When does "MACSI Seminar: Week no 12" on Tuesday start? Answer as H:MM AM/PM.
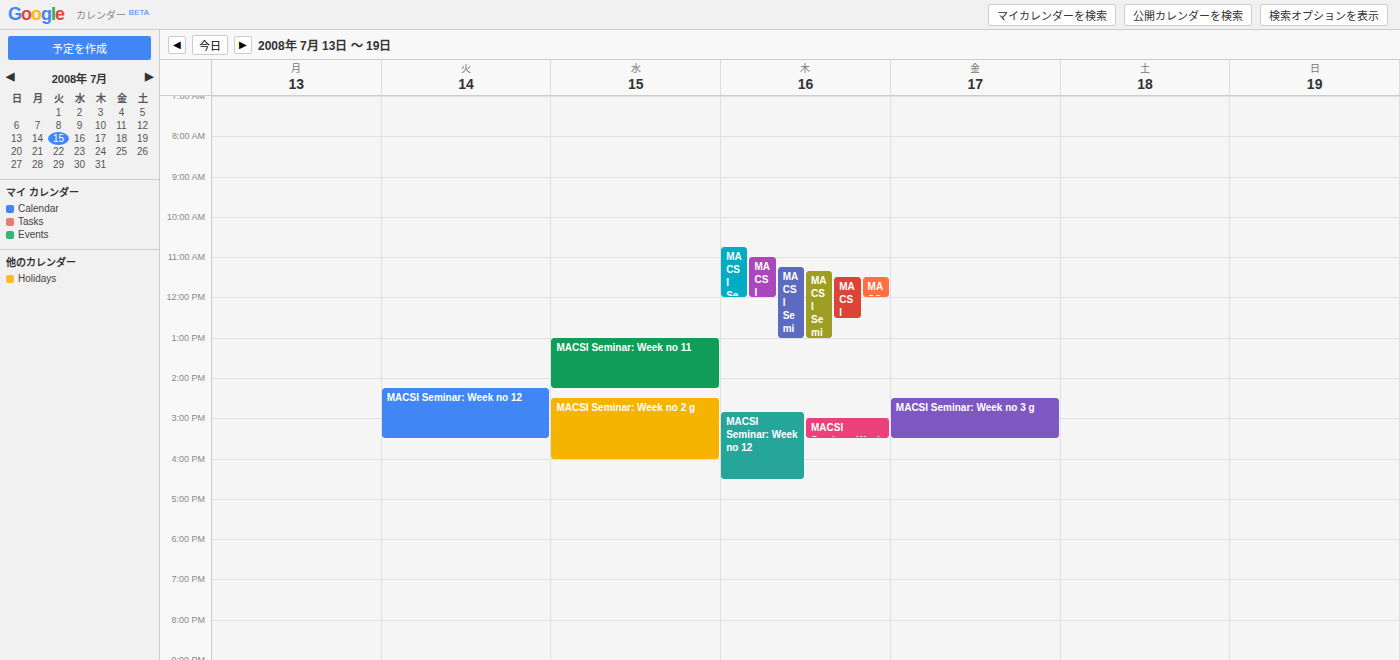
2:15 PM